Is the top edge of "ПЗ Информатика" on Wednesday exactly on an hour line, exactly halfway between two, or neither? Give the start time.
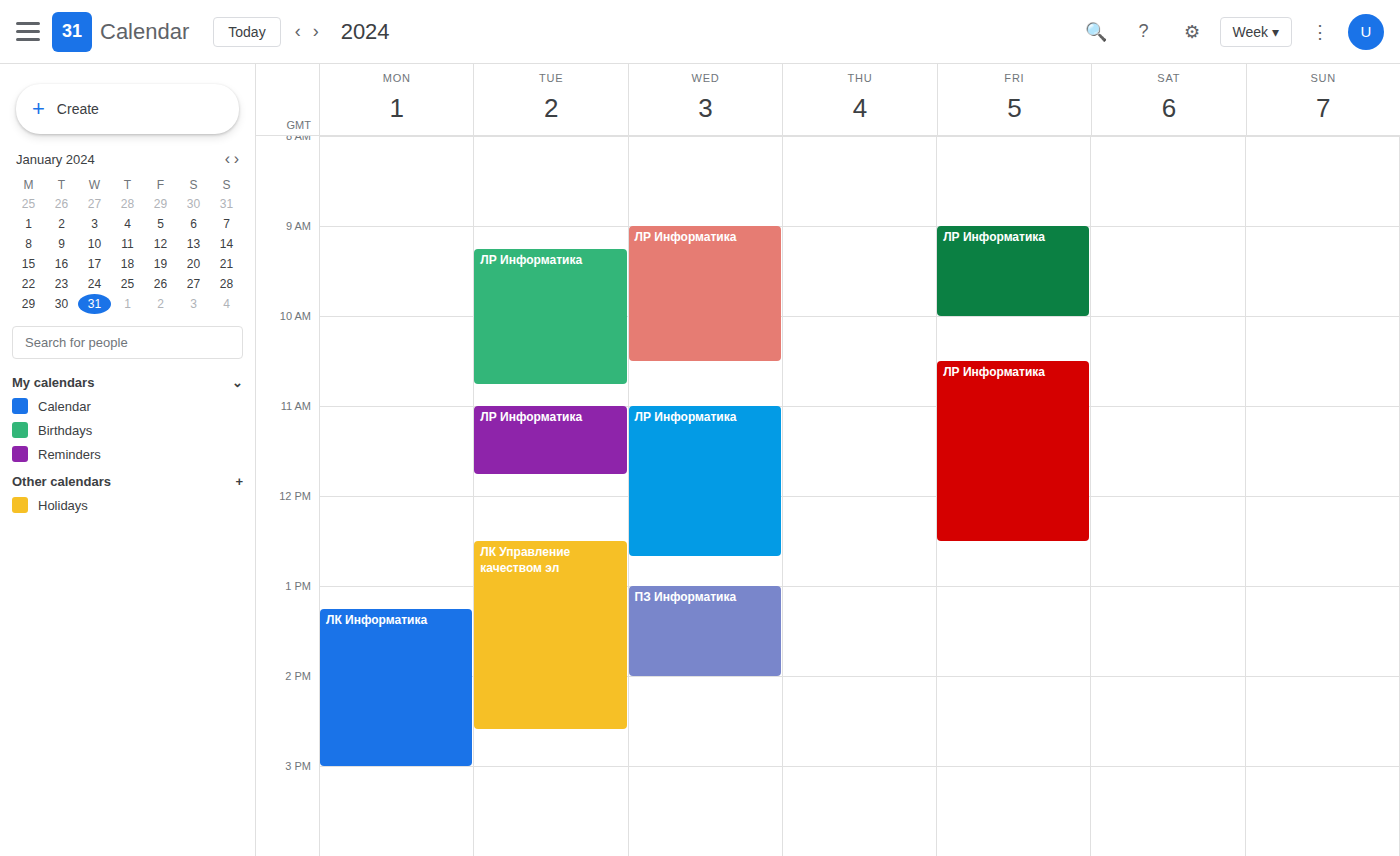
1:00 PM -- exactly on the 1 PM line.